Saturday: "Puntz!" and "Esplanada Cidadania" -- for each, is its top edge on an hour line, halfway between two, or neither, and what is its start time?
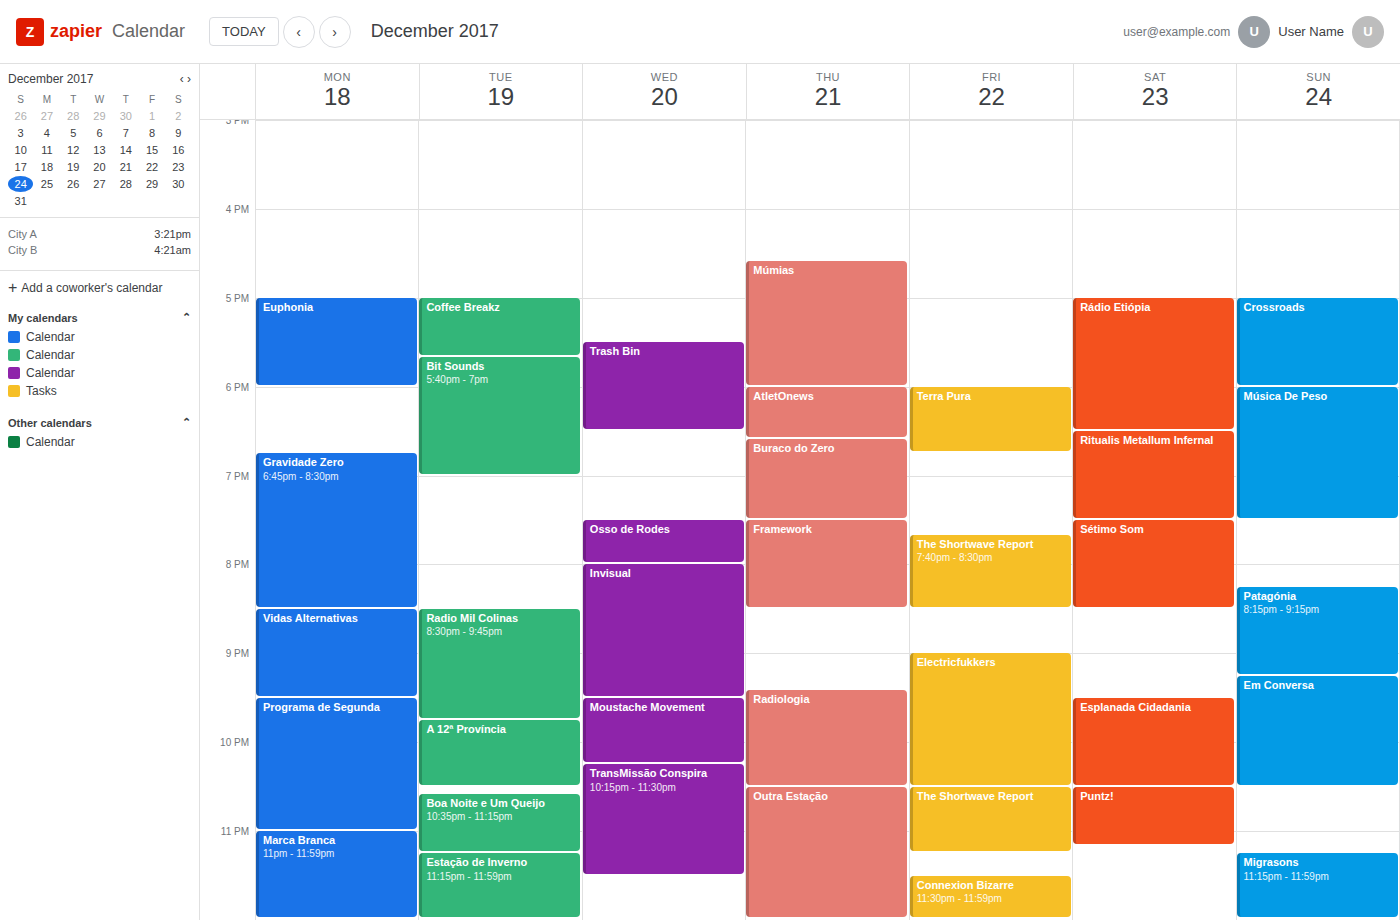
"Puntz!": 10:30 PM, halfway between the 10 PM and 11 PM lines. "Esplanada Cidadania": 9:30 PM, halfway between the 9 PM and 10 PM lines.